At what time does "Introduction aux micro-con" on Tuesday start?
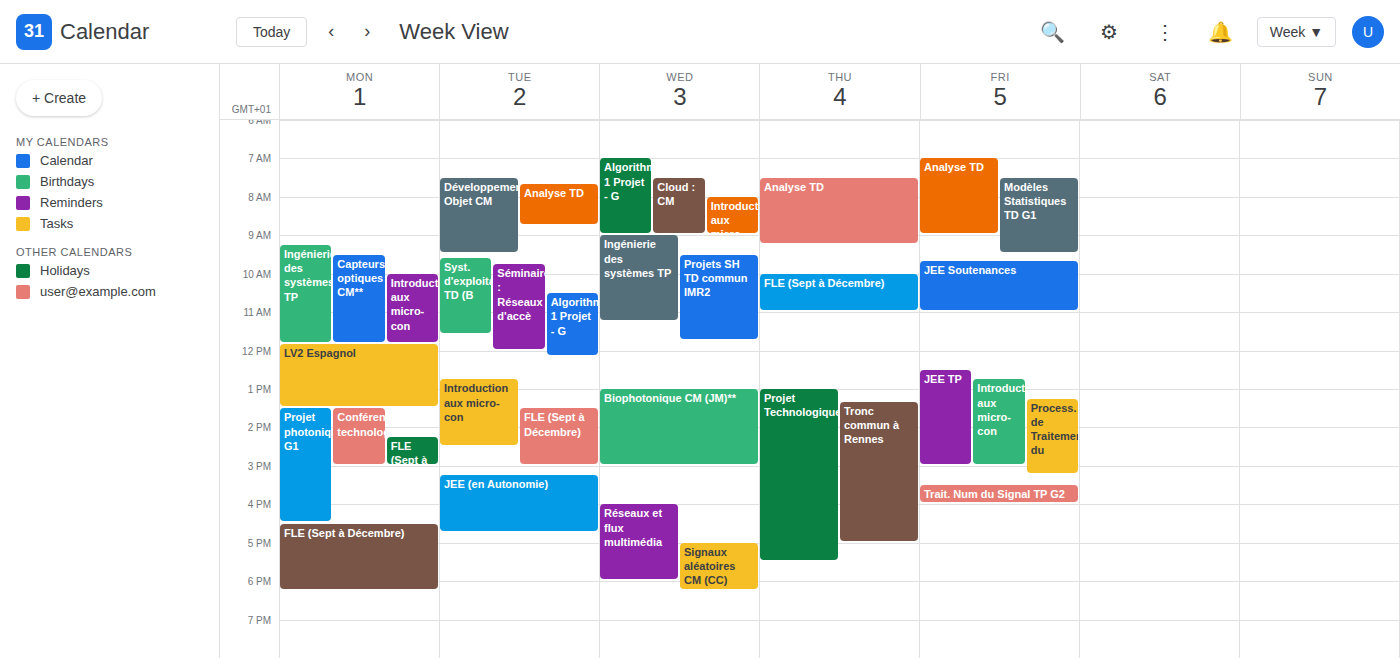
12:45